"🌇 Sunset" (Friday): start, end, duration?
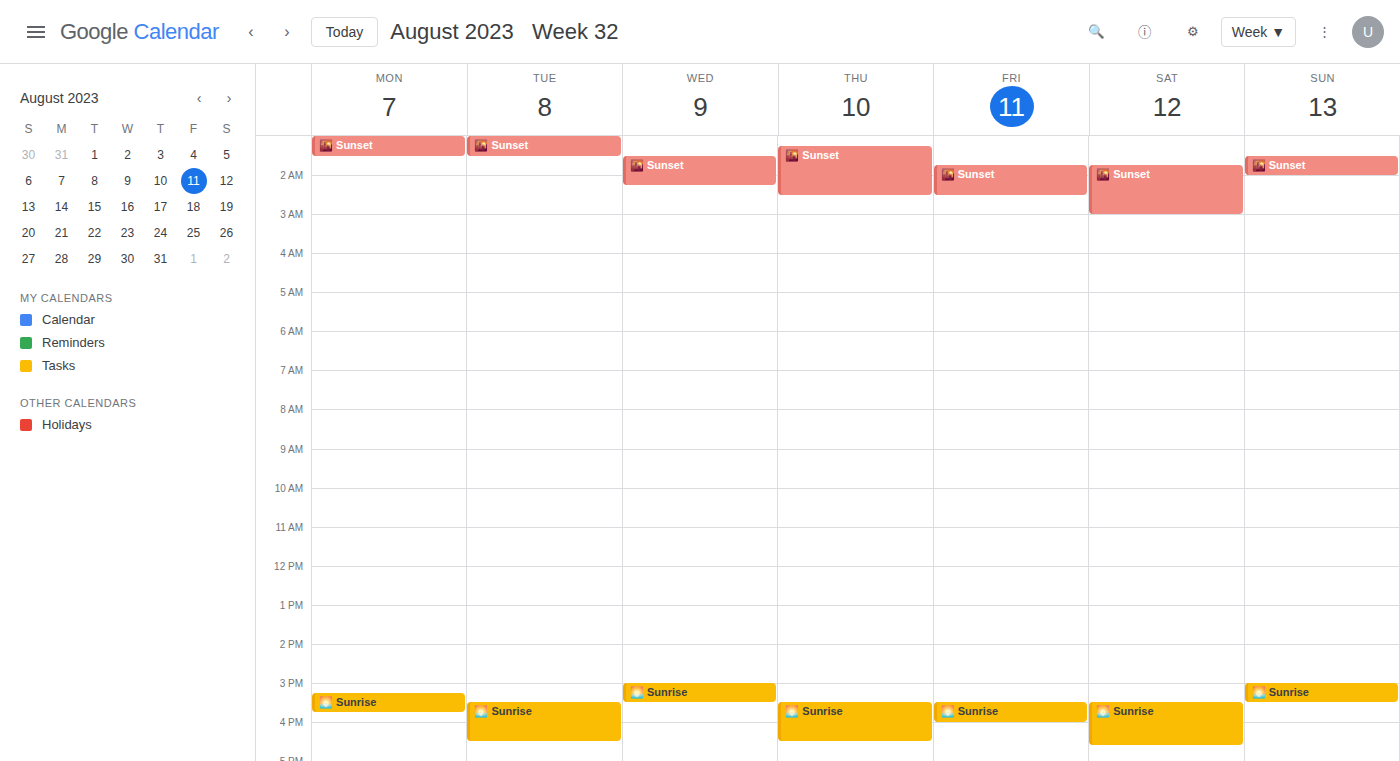
1:45 AM to 2:30 AM, 45 minutes